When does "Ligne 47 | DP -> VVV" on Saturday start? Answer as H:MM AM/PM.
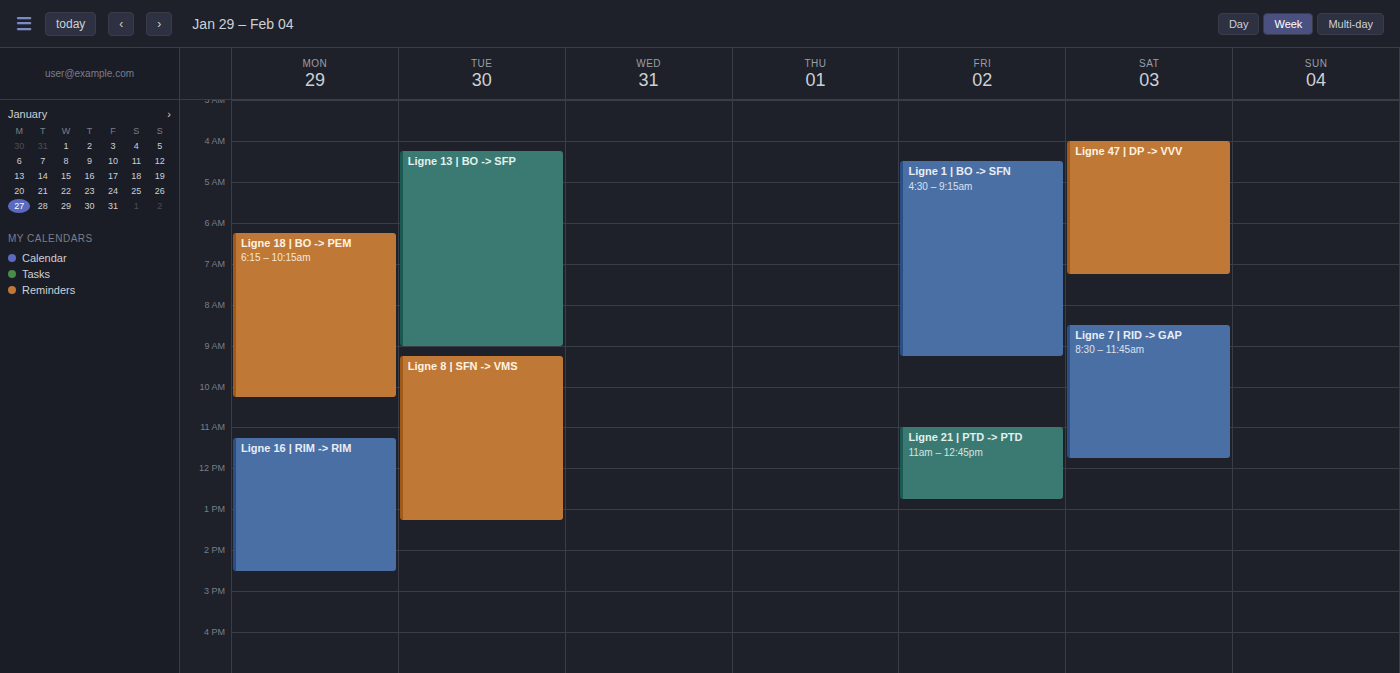
4:00 AM